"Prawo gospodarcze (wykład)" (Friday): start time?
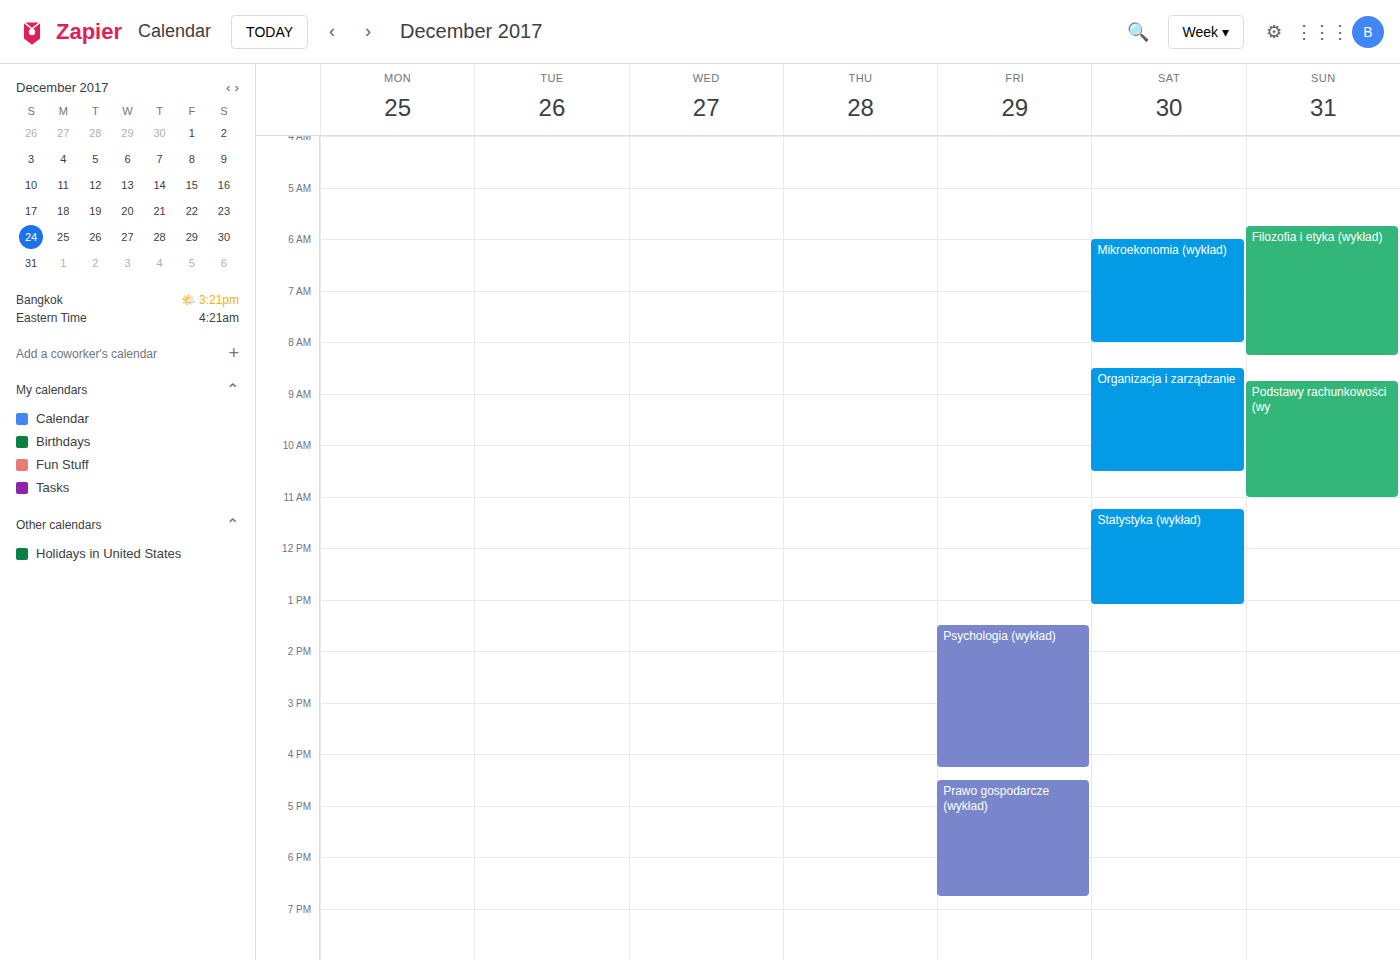
4:30 PM